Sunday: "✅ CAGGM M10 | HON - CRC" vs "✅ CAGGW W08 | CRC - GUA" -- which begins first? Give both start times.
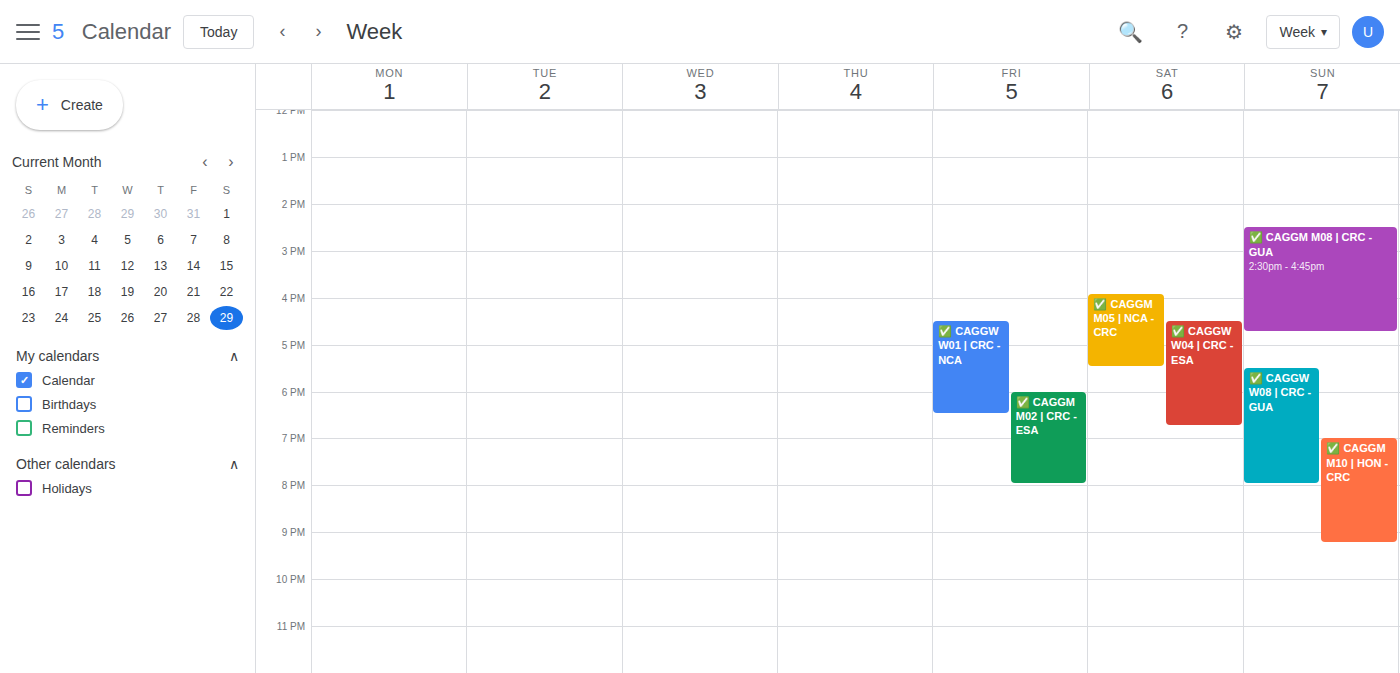
"✅ CAGGW W08 | CRC - GUA" 5:30 PM; "✅ CAGGM M10 | HON - CRC" 7:00 PM.